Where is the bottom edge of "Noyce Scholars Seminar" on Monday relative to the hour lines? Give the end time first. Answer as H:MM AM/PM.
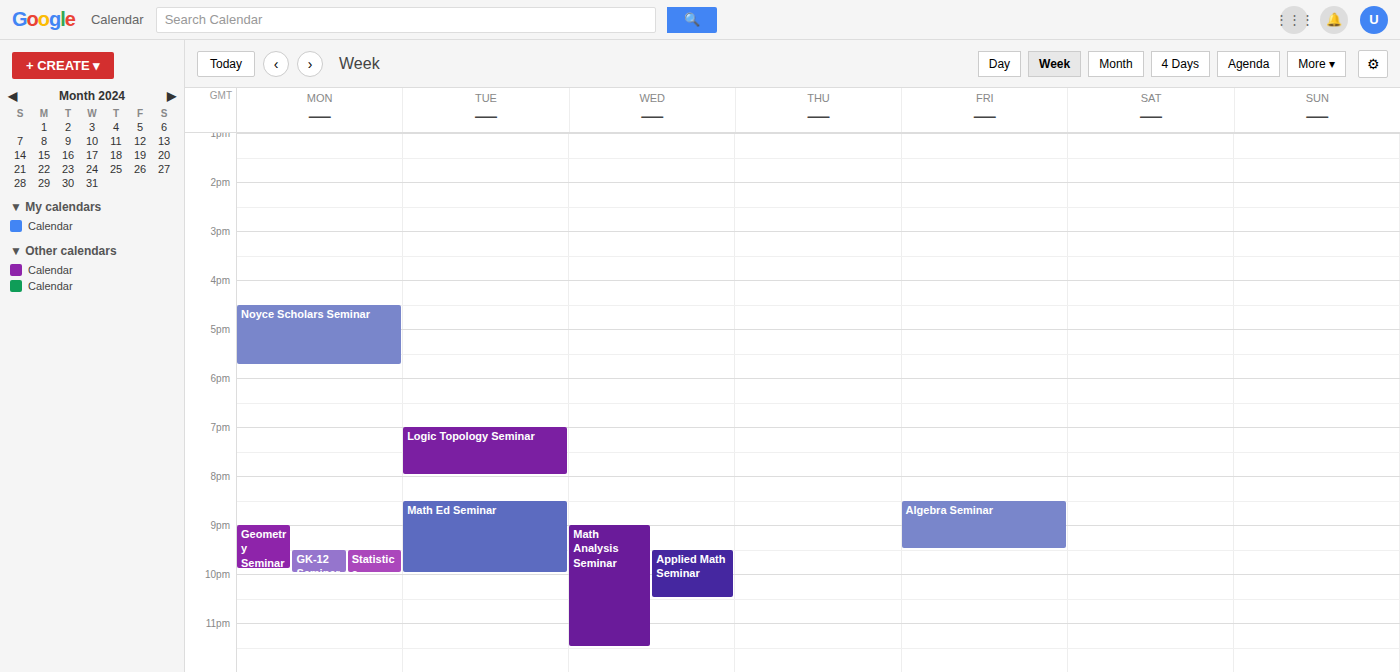
5:45 PM -- neither: three quarters of the way from the 5 PM line to the 6 PM line.